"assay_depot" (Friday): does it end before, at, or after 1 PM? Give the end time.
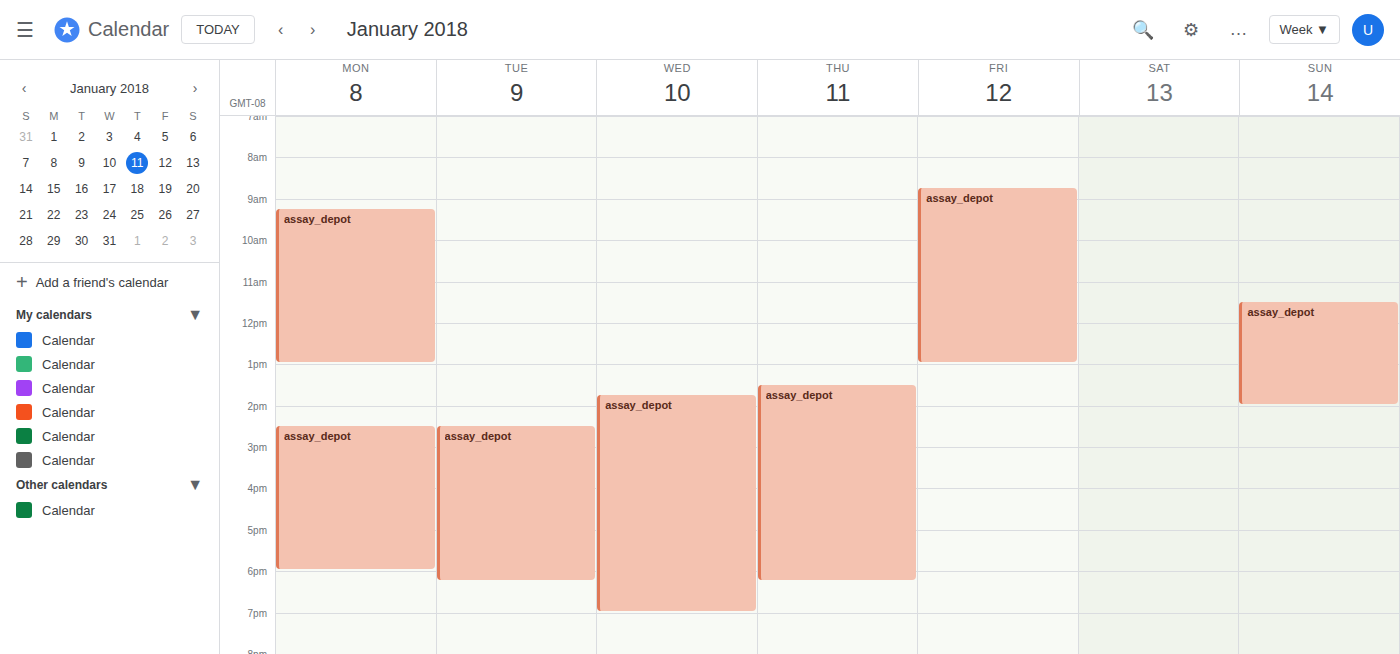
1:00 PM -- exactly at 1 PM, on the 1 PM line.